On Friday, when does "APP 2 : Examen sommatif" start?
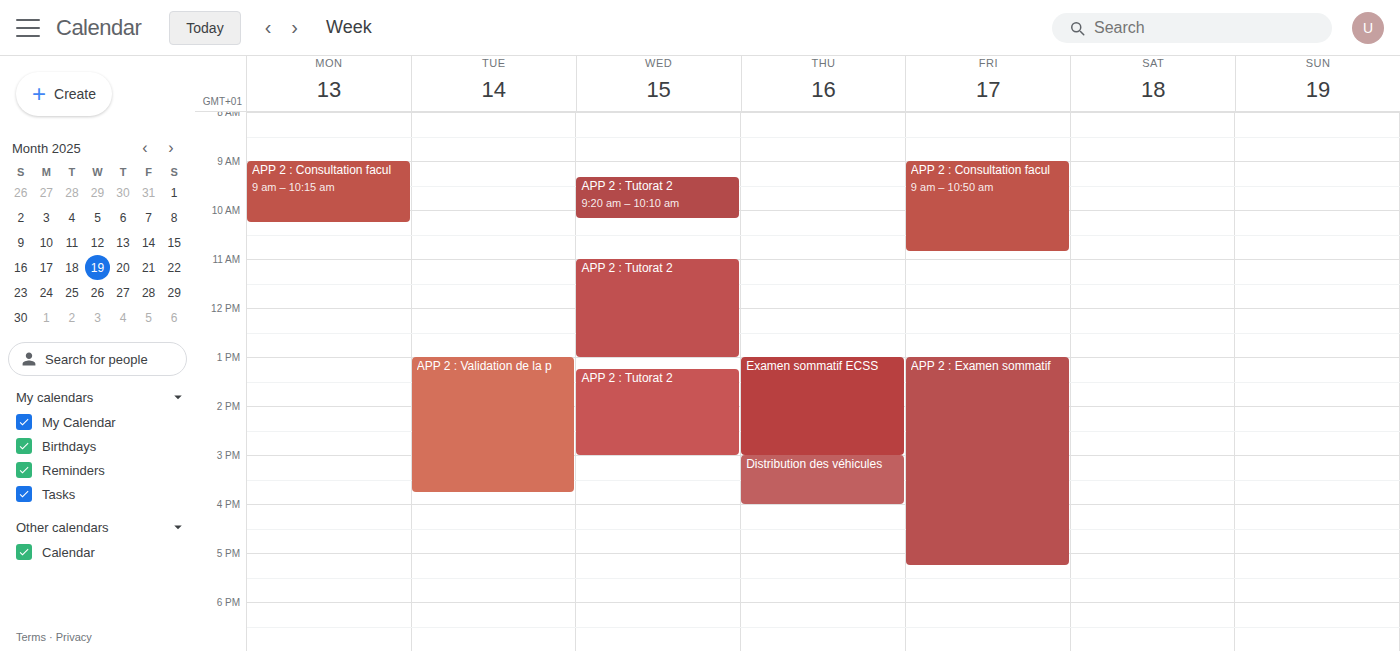
1:00 PM